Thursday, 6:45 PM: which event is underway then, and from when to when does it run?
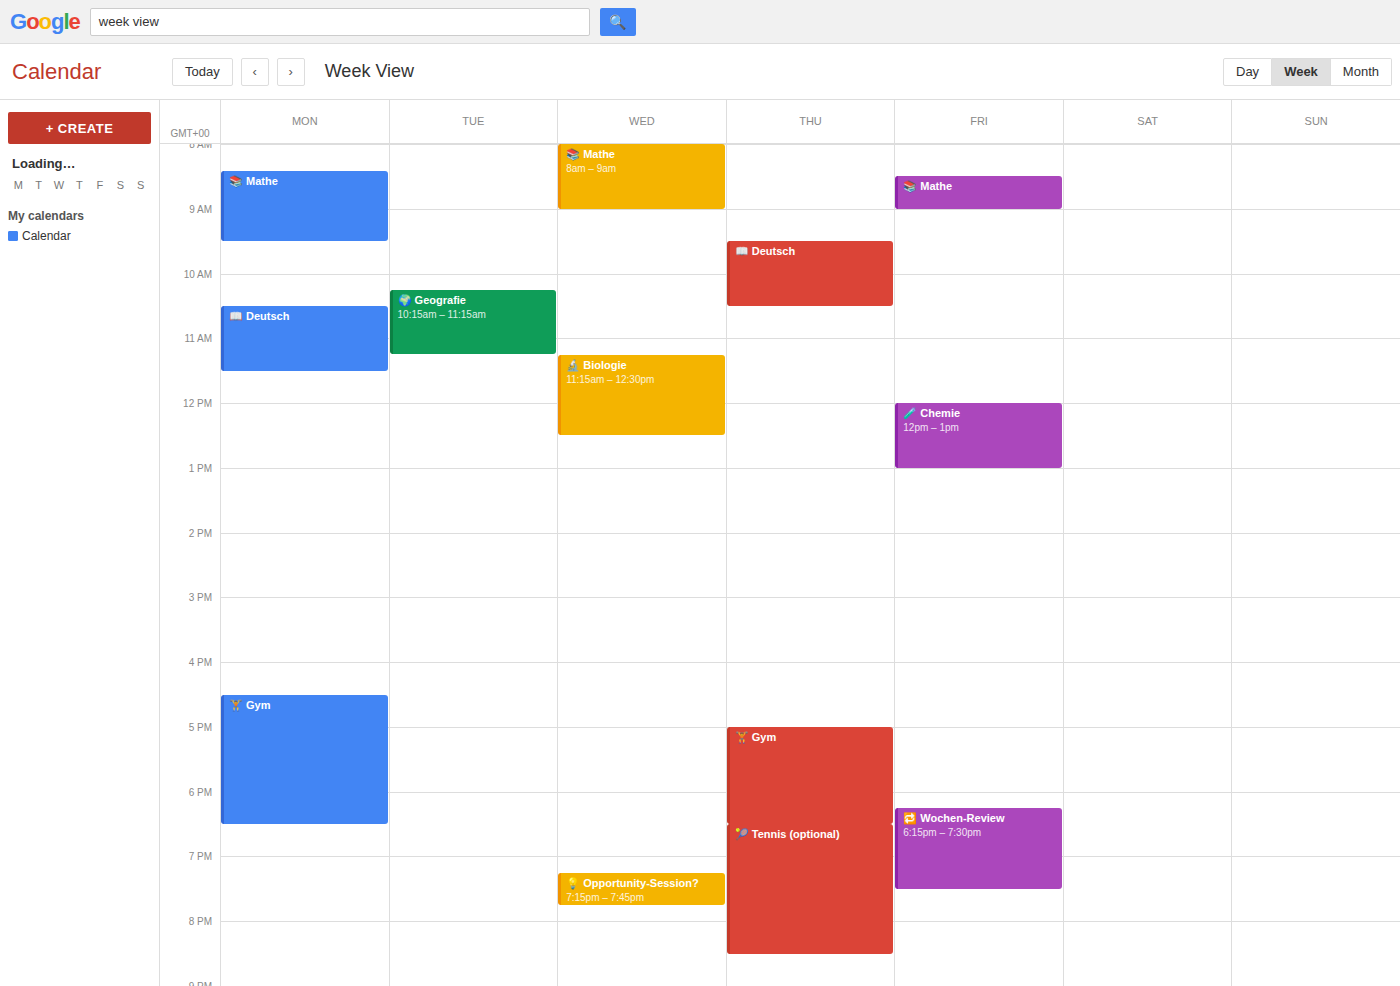
"🎾 Tennis (optional)", 6:30 PM to 8:30 PM